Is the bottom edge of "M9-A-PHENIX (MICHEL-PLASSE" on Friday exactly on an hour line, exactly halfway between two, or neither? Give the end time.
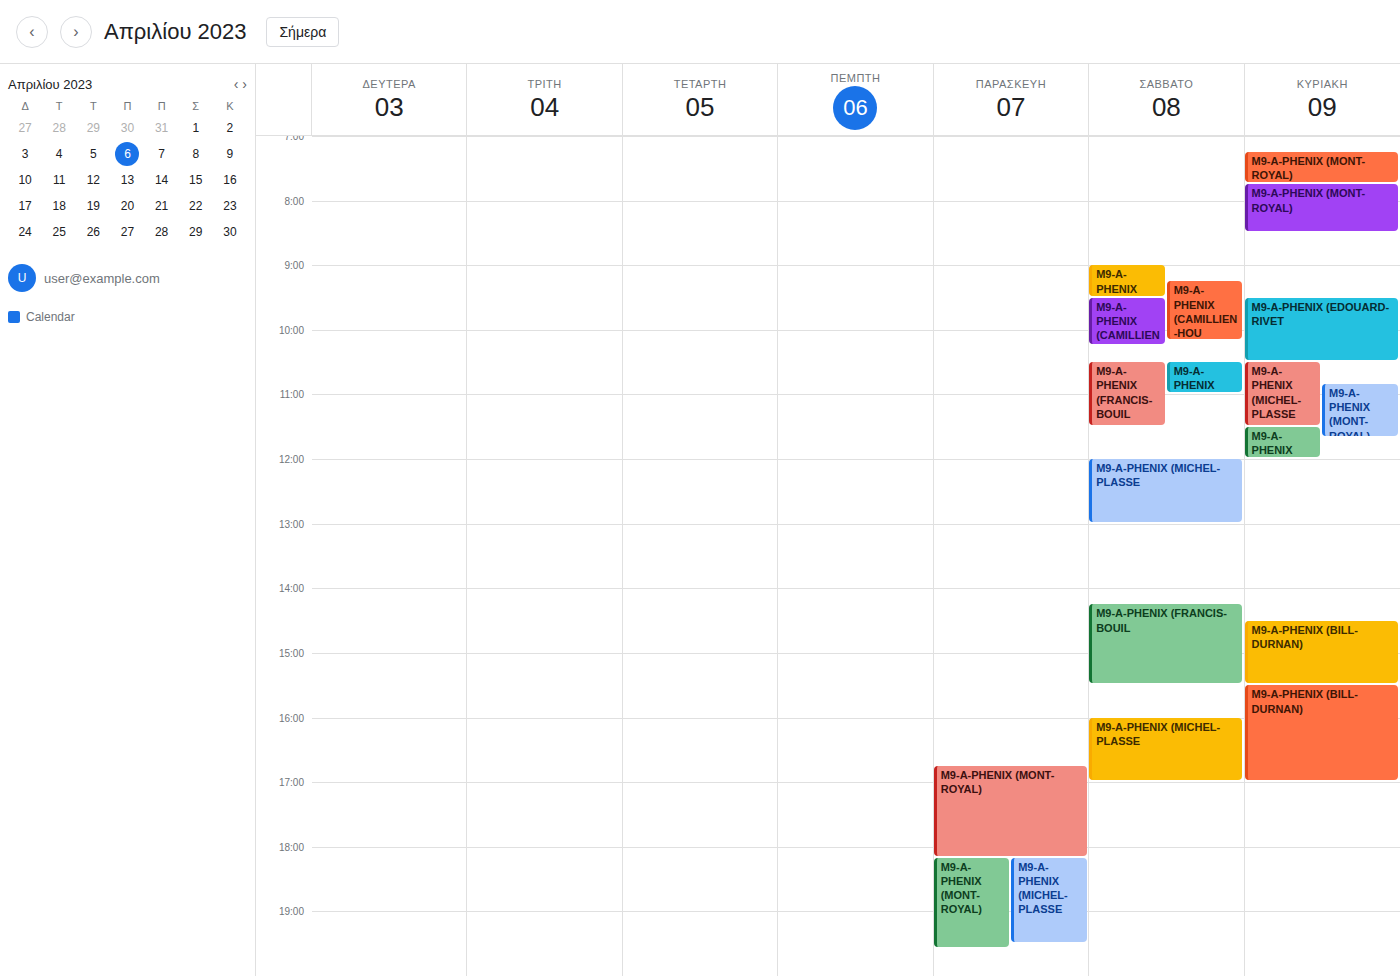
7:30 PM -- halfway between the 7 PM and 8 PM lines.